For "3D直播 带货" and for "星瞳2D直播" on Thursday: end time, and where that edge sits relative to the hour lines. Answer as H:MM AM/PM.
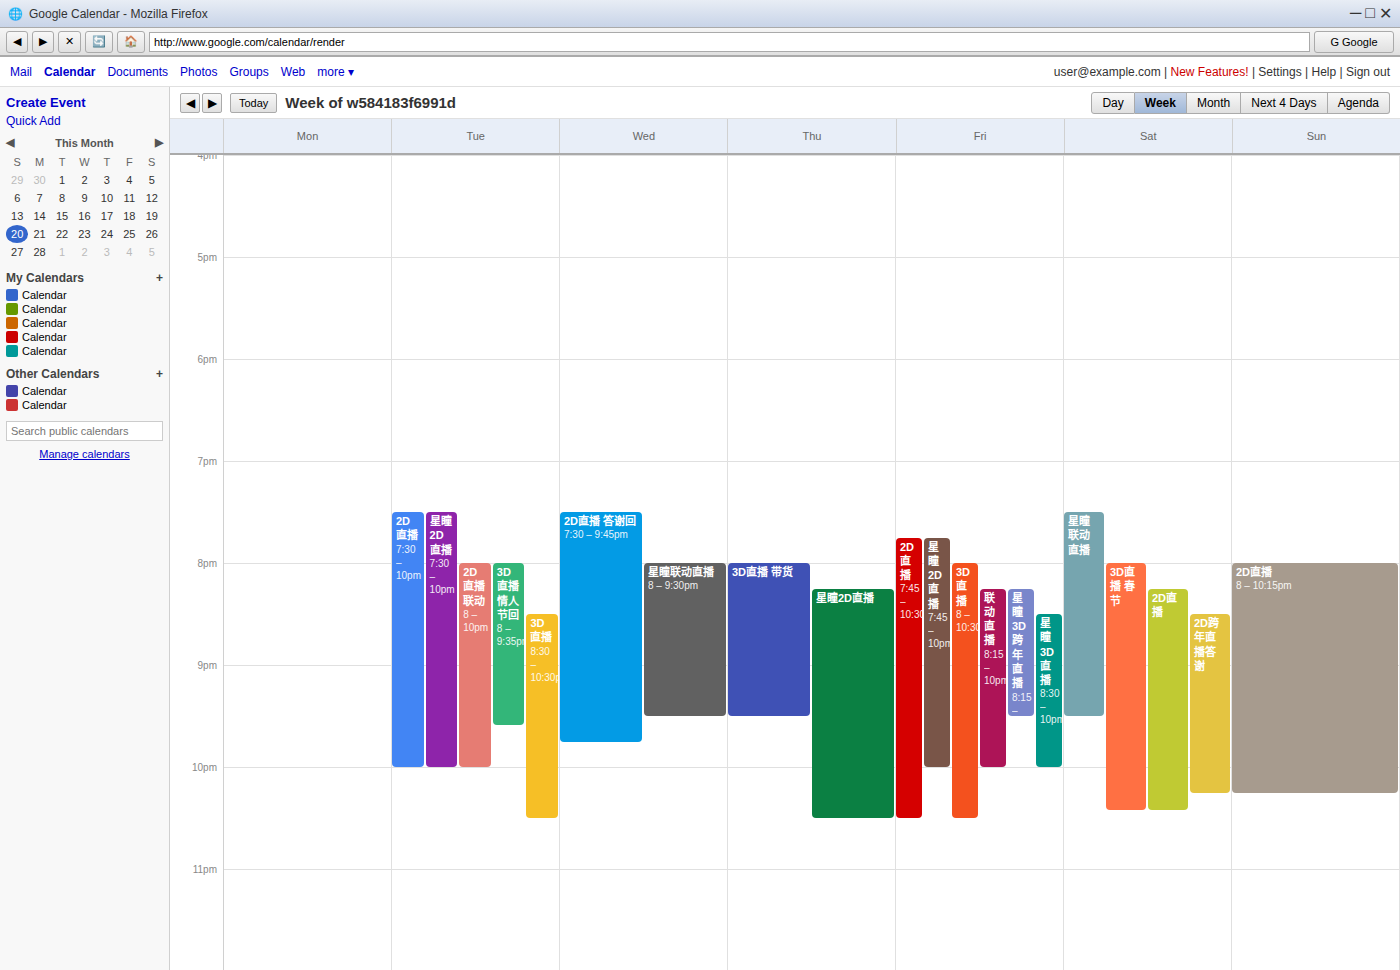
"3D直播 带货": 9:30 PM, halfway between the 9 PM and 10 PM lines. "星瞳2D直播": 10:30 PM, halfway between the 10 PM and 11 PM lines.